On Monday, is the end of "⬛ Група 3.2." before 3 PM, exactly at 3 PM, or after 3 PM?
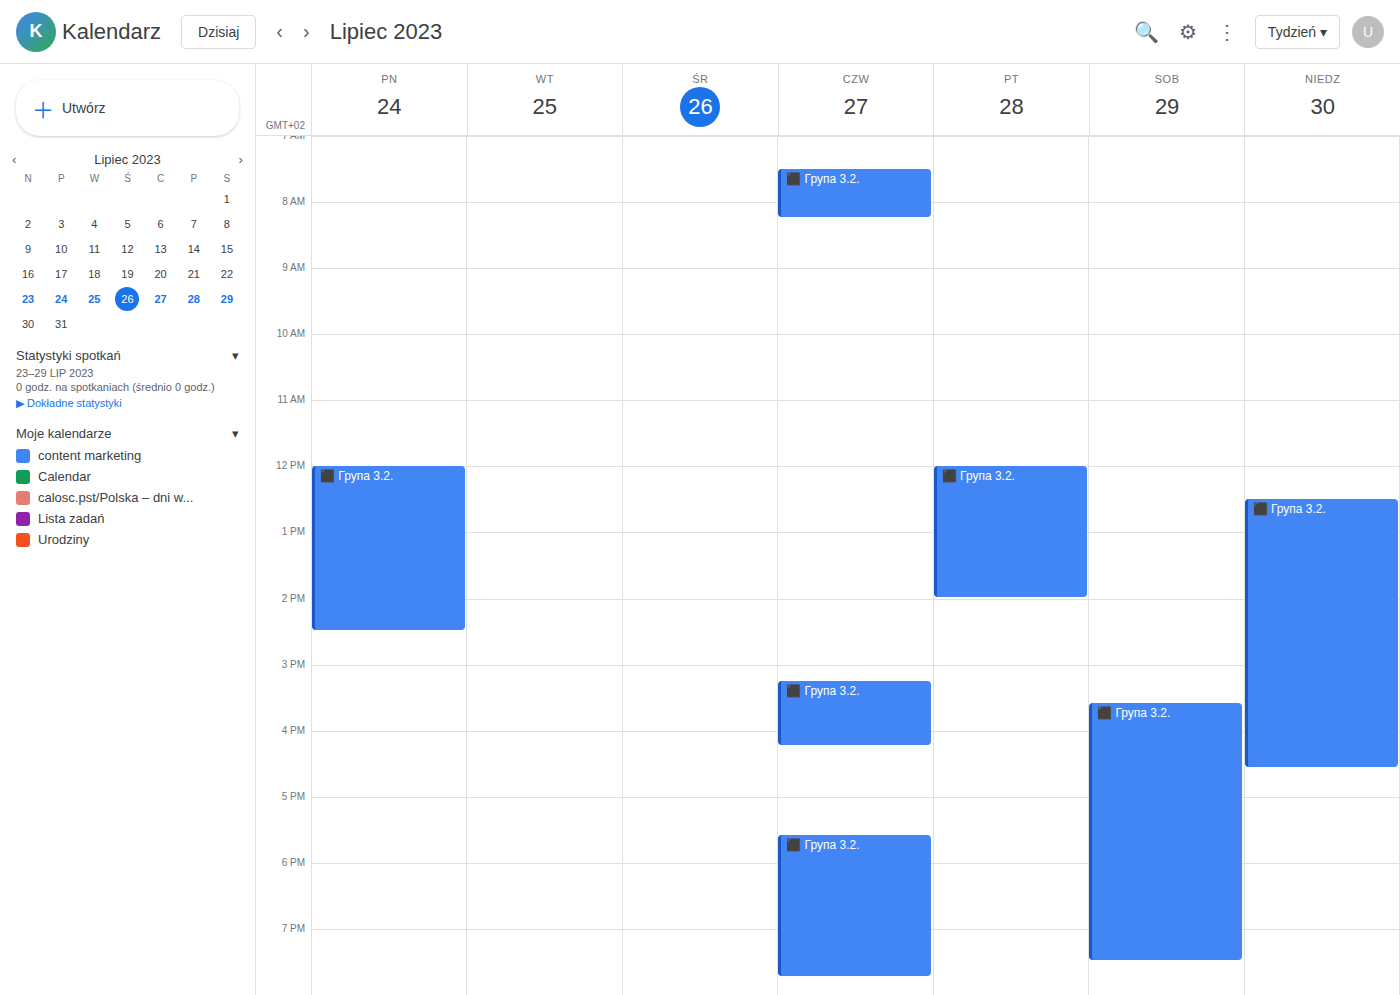
2:30 PM -- before 3 PM, 30 minutes above the 3 PM line.